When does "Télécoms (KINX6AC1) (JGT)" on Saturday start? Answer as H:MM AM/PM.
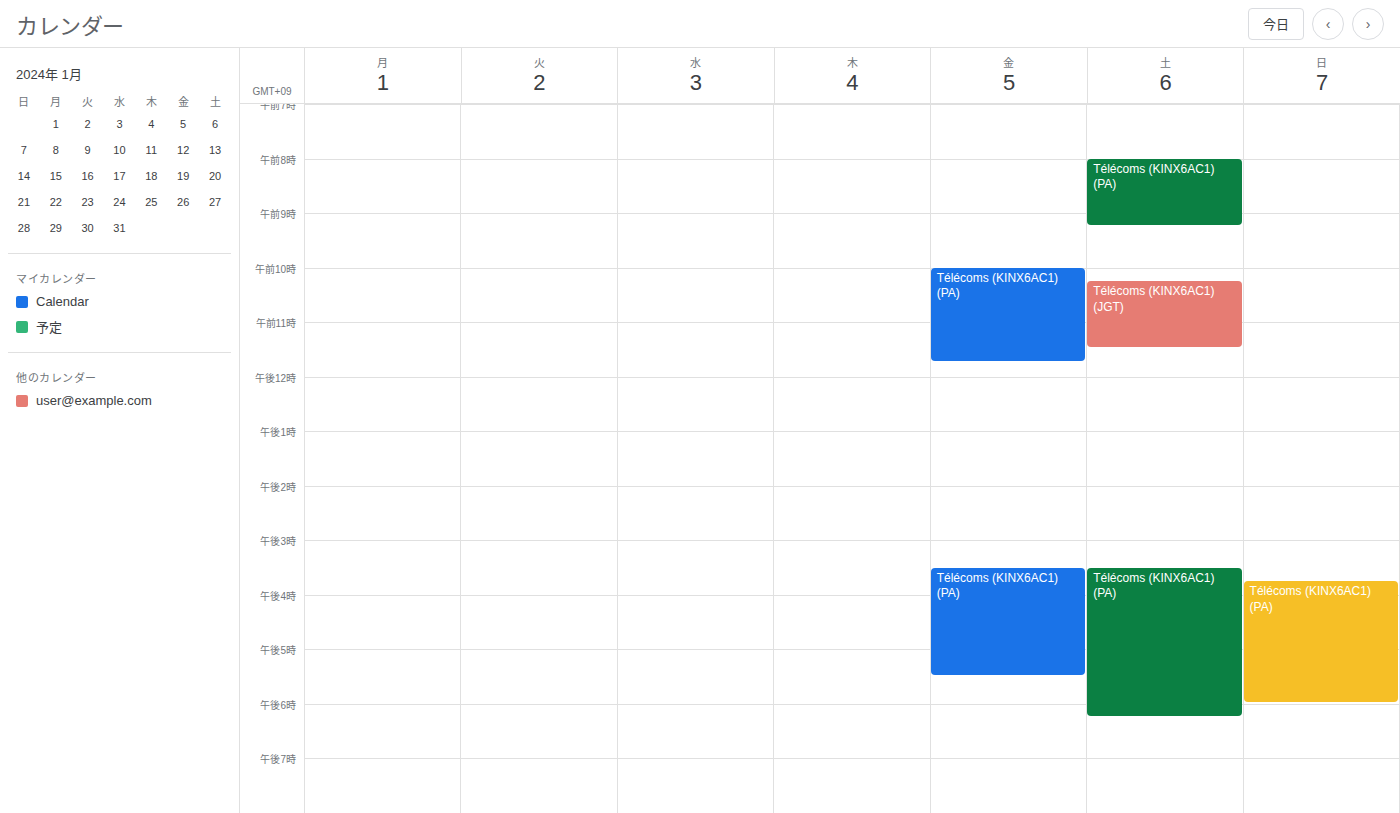
10:15 AM